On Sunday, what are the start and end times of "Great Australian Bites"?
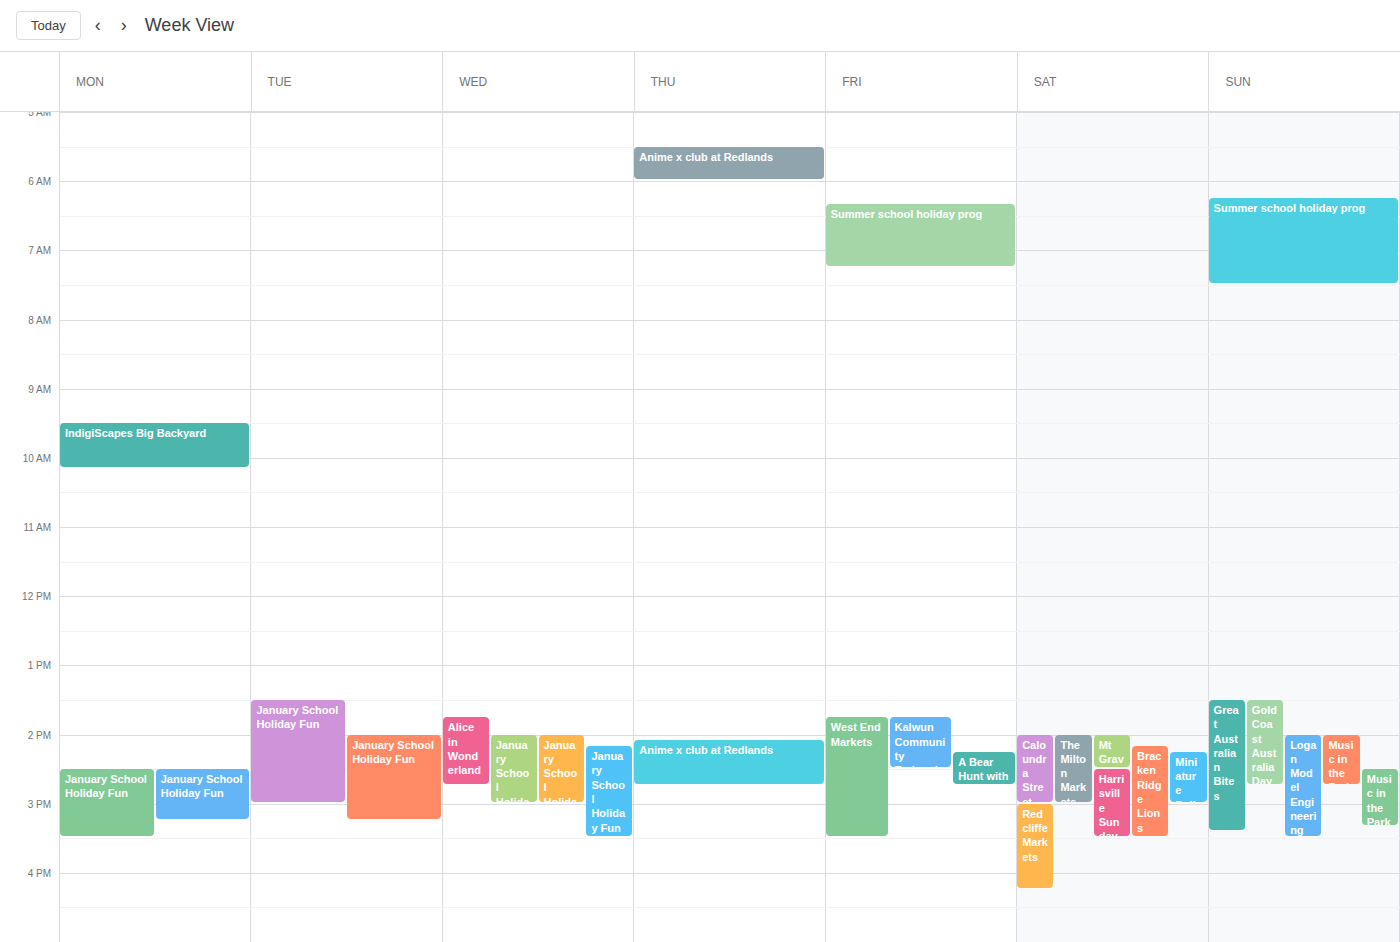
1:30 PM to 3:25 PM